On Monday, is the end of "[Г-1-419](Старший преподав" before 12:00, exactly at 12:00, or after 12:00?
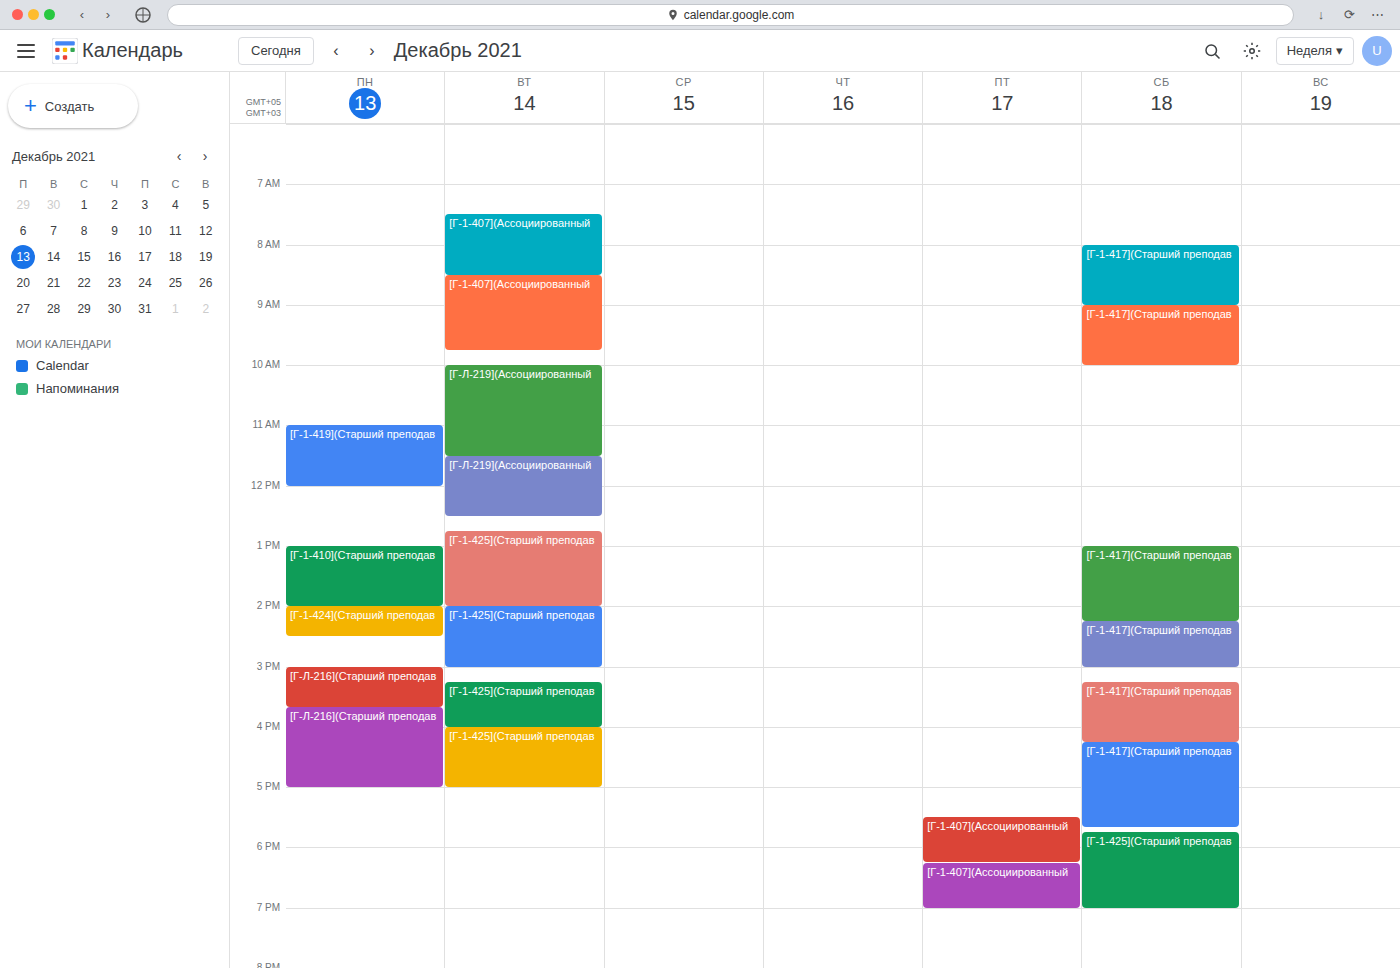
12:00 -- exactly at 12:00, on the 12:00 line.